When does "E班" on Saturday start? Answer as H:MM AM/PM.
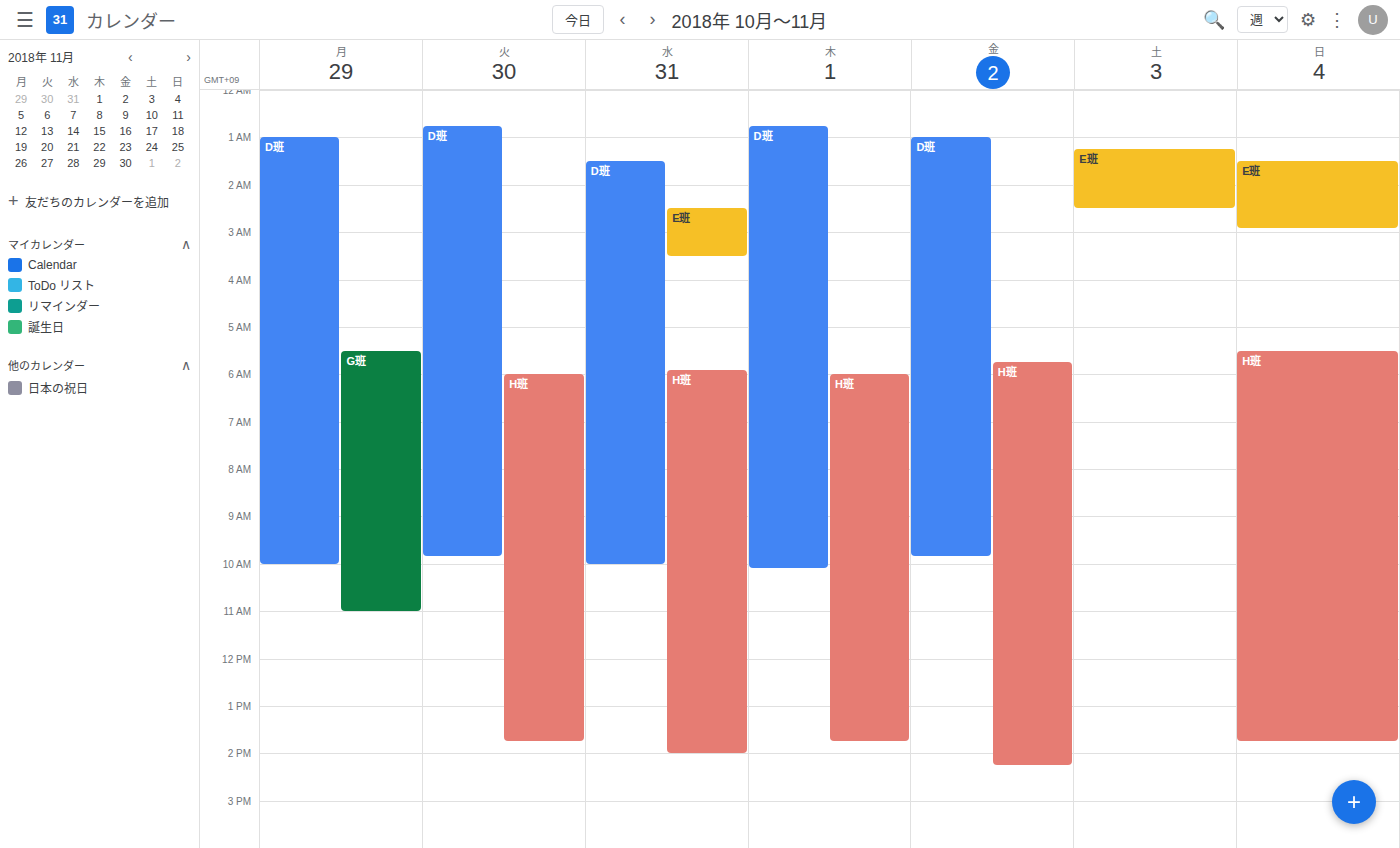
1:15 AM